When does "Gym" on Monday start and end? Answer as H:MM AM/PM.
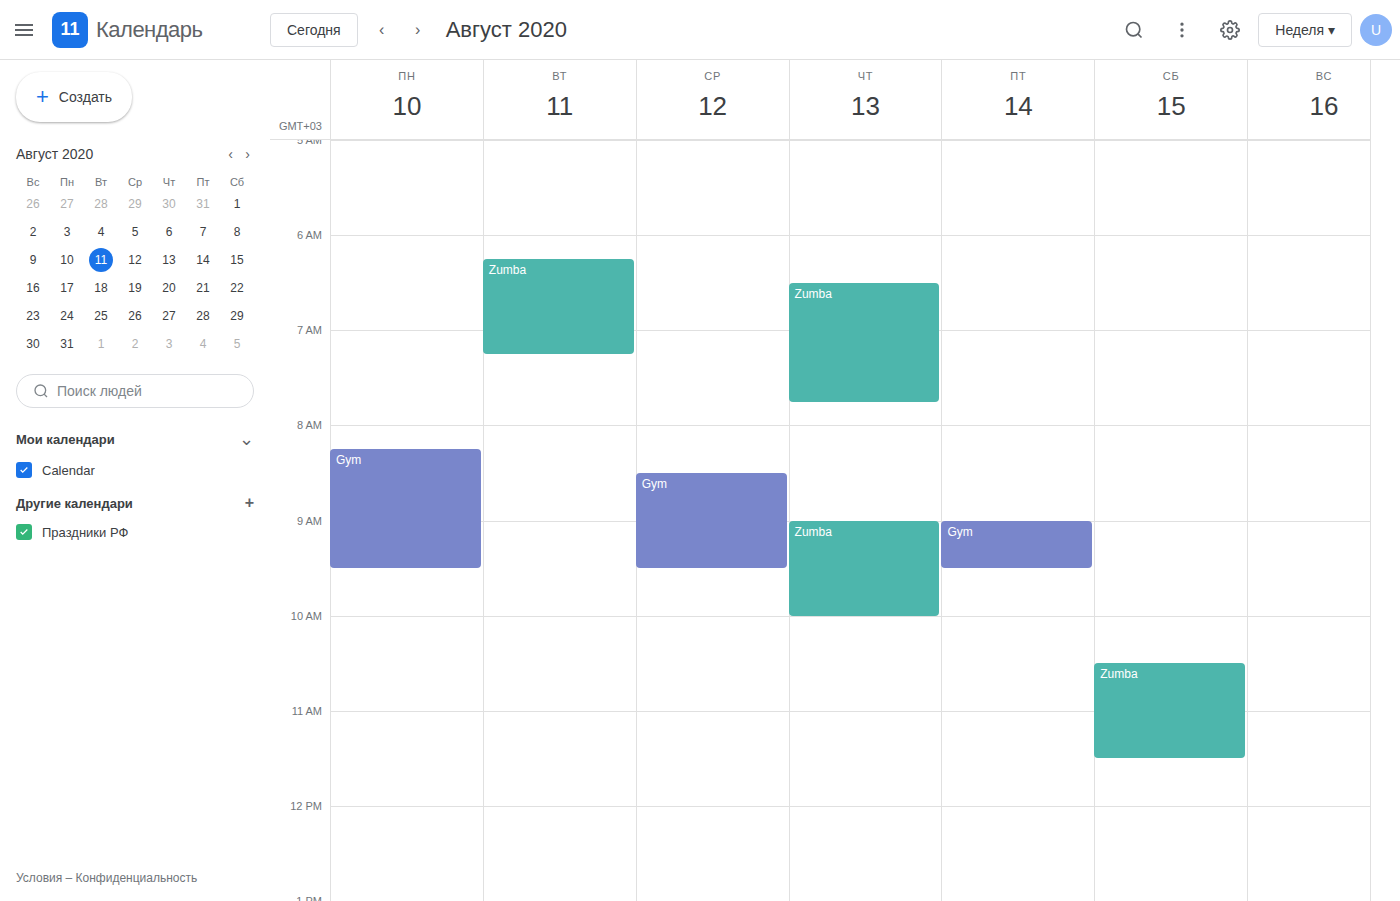
8:15 AM to 9:30 AM